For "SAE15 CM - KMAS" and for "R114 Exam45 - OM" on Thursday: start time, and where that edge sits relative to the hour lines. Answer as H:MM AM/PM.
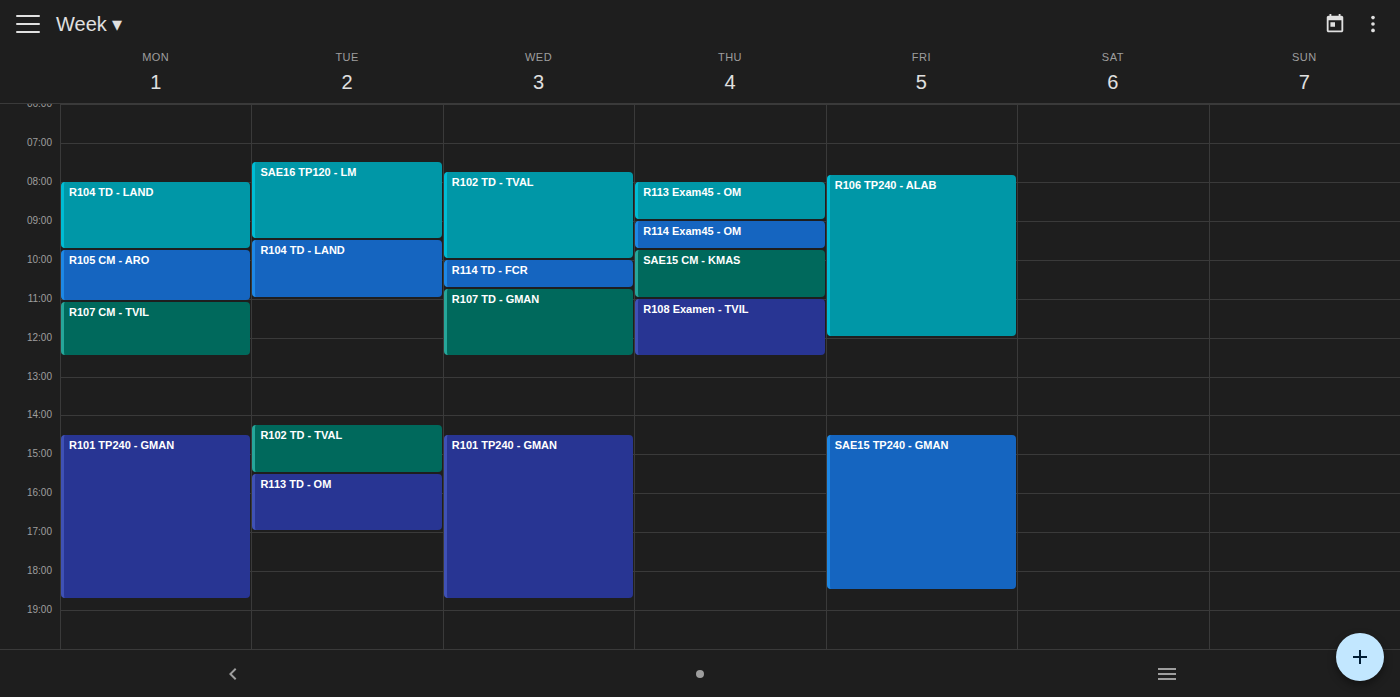
"SAE15 CM - KMAS": 9:45 AM, neither: three quarters of the way from the 9 AM line to the 10 AM line. "R114 Exam45 - OM": 9:00 AM, exactly on the 9 AM line.